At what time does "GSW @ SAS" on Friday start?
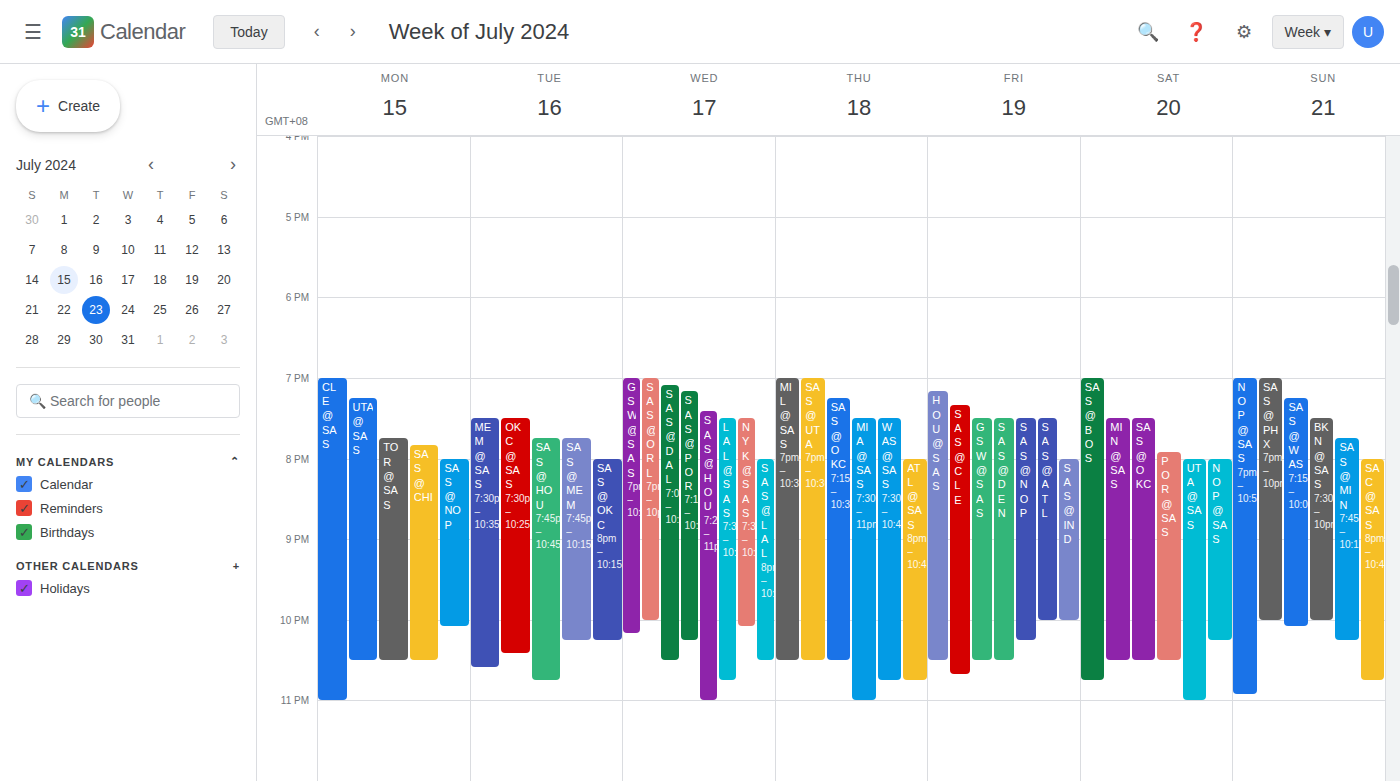
7:30 PM